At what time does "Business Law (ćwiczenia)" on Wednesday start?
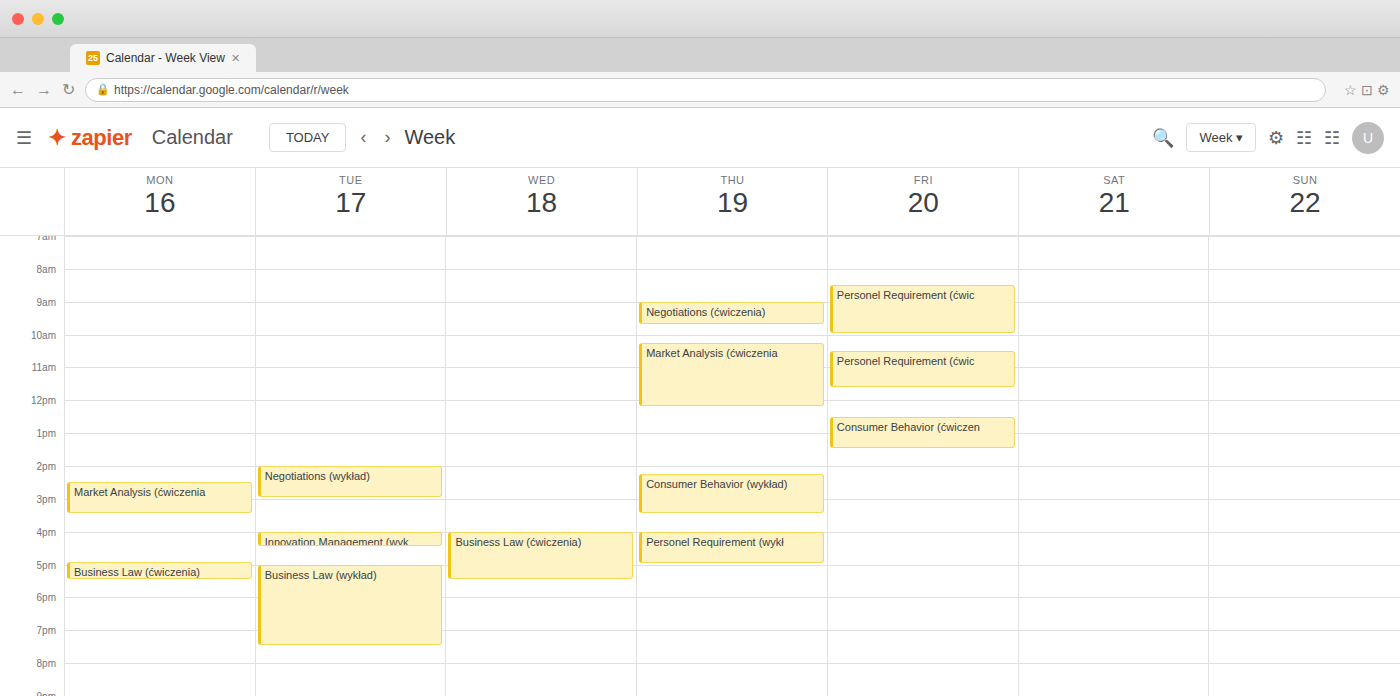
16:00